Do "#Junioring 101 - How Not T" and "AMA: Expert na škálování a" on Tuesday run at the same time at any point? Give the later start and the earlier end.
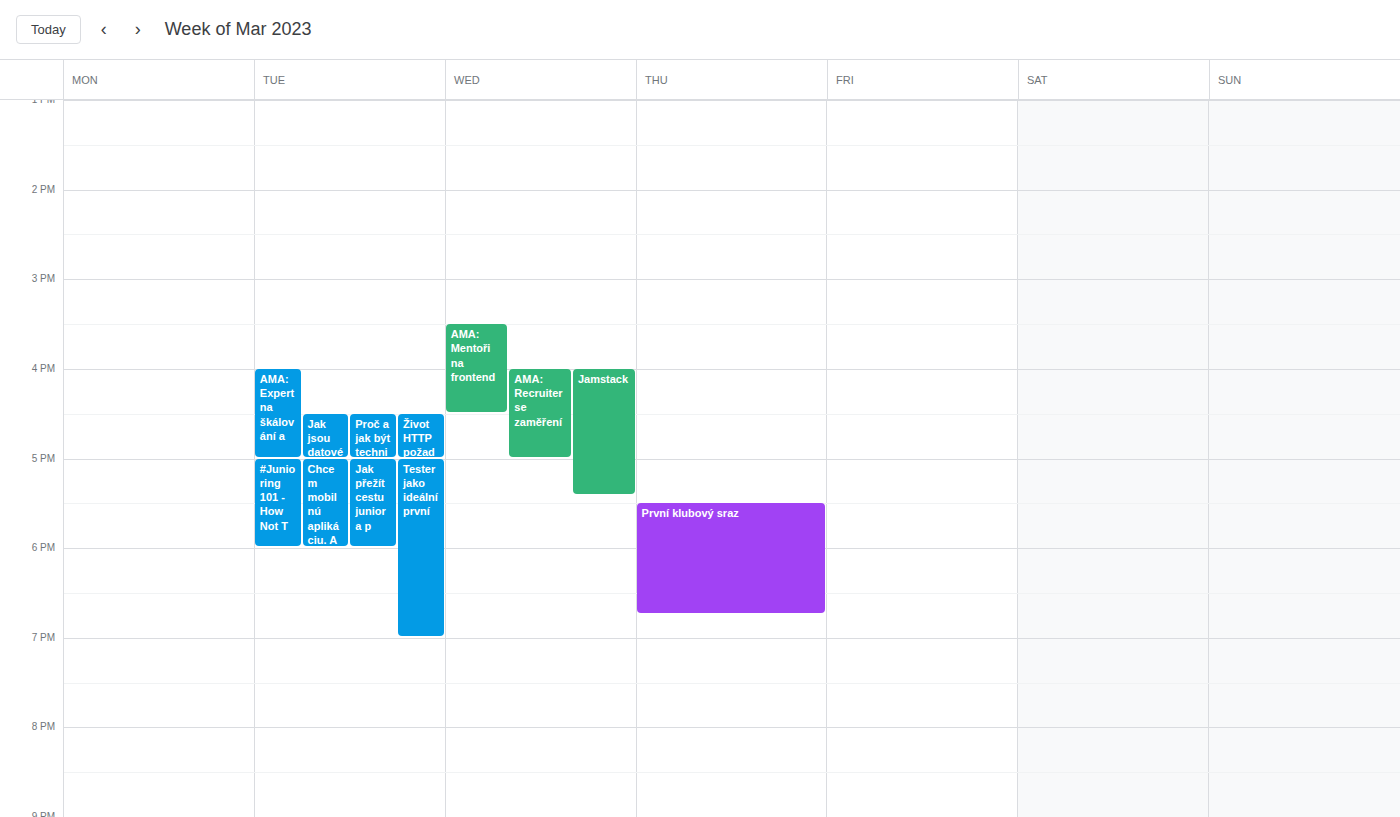
"AMA: Expert na škálování a" ends at 5:00 PM, exactly when "#Junioring 101 - How Not T" starts -- they touch but do not overlap.